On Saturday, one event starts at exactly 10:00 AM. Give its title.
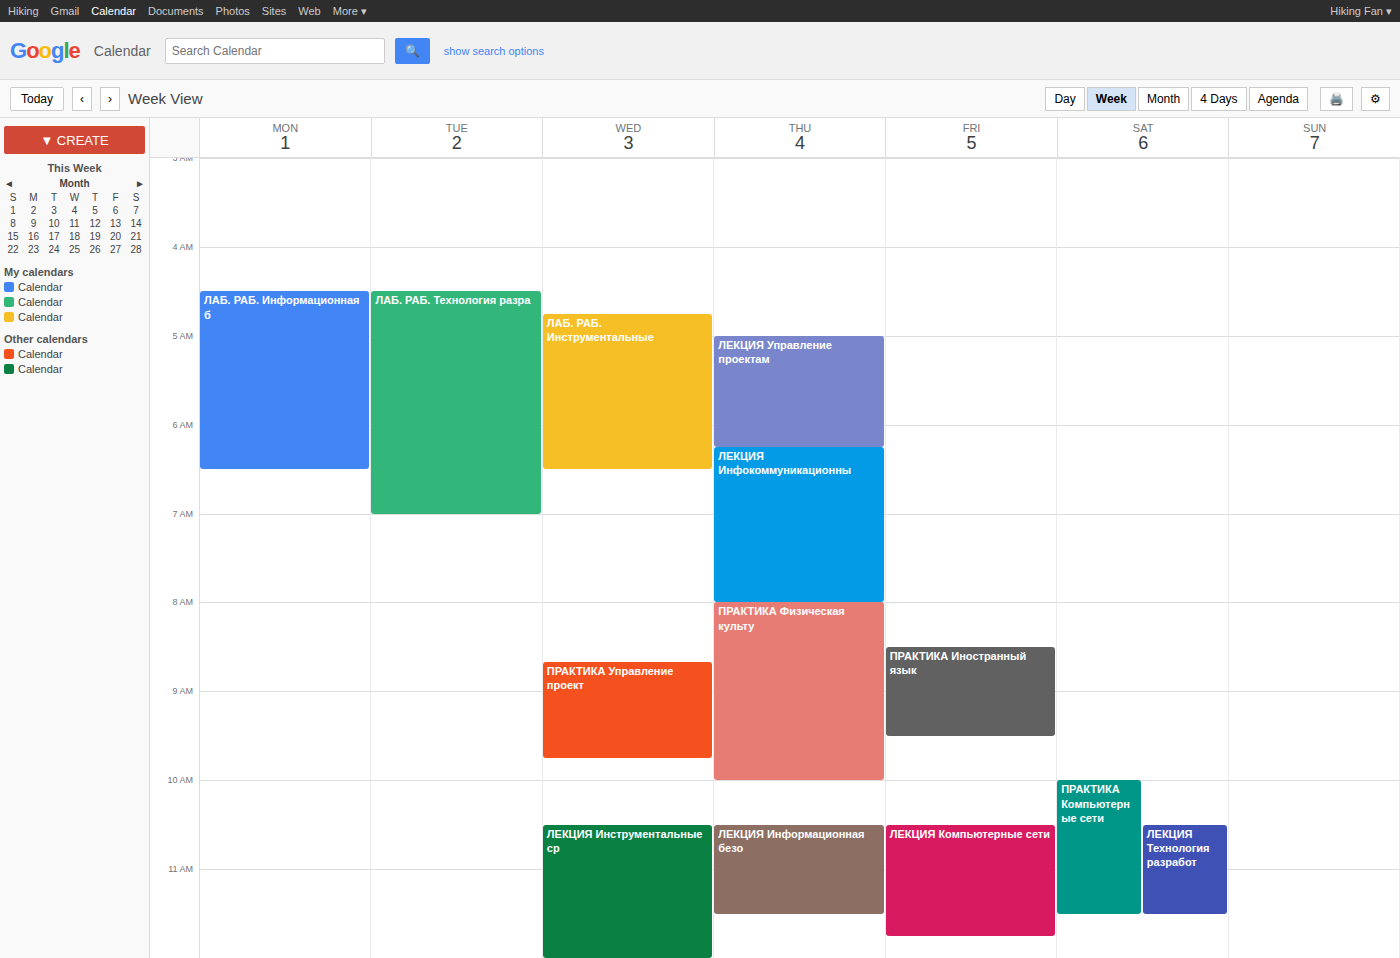
"ПРАКТИКА Компьютерные сети"